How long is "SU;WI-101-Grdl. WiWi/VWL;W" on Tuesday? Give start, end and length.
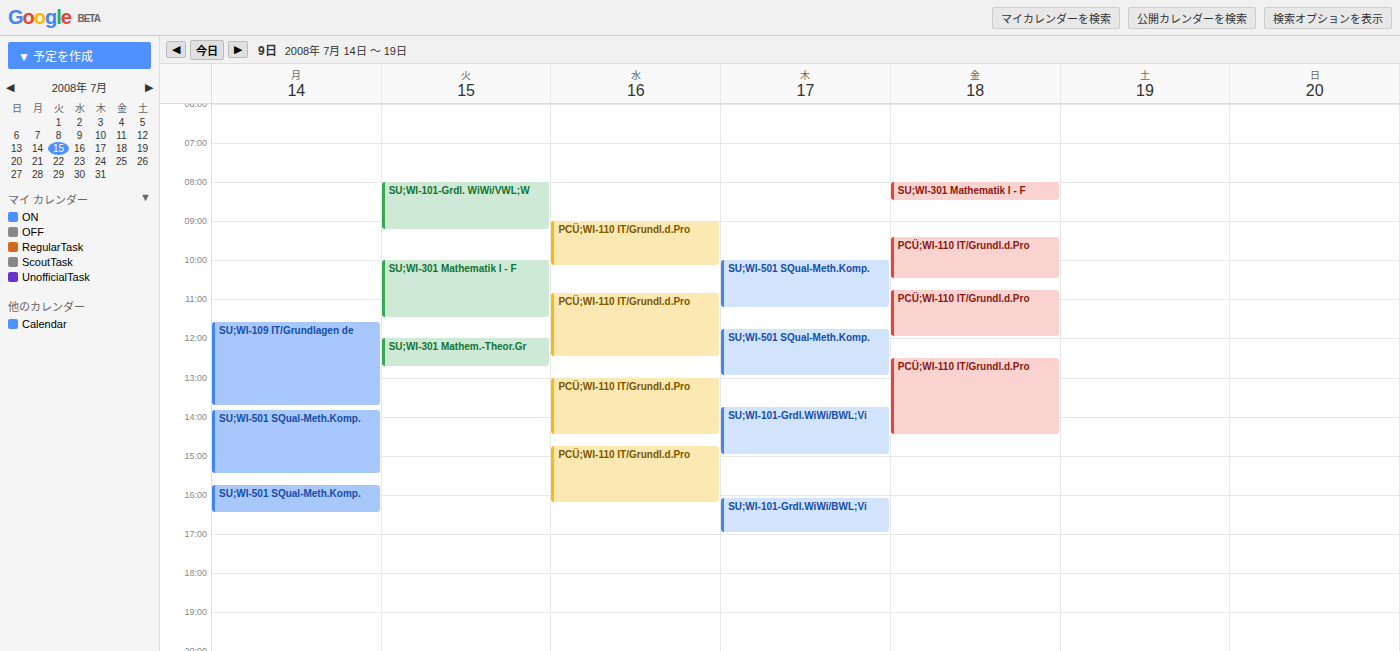
8:00 AM to 9:15 AM, 1 hour 15 minutes